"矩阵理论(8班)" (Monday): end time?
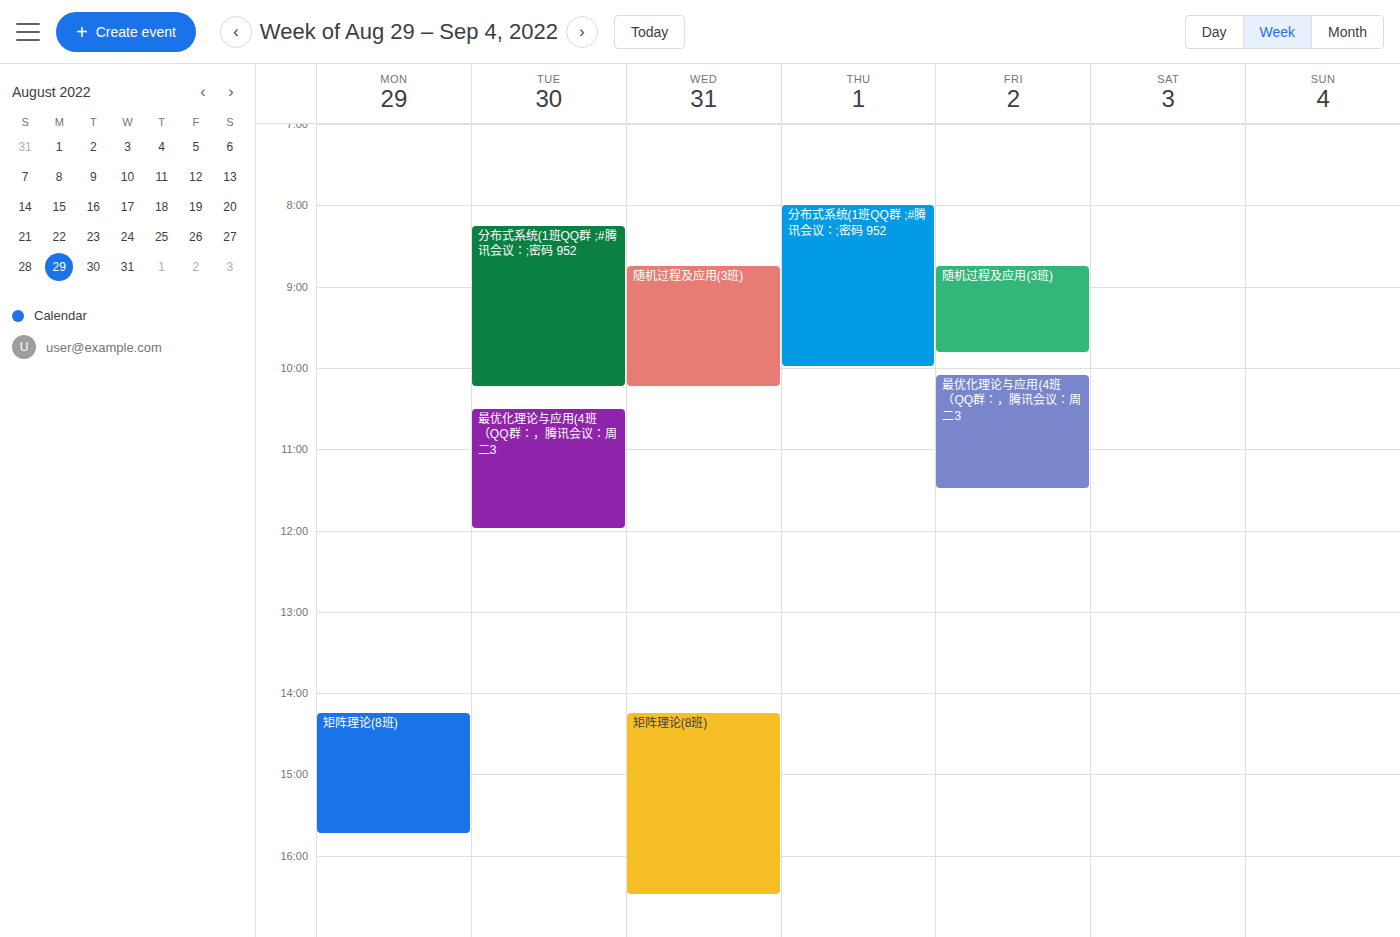
3:45 PM